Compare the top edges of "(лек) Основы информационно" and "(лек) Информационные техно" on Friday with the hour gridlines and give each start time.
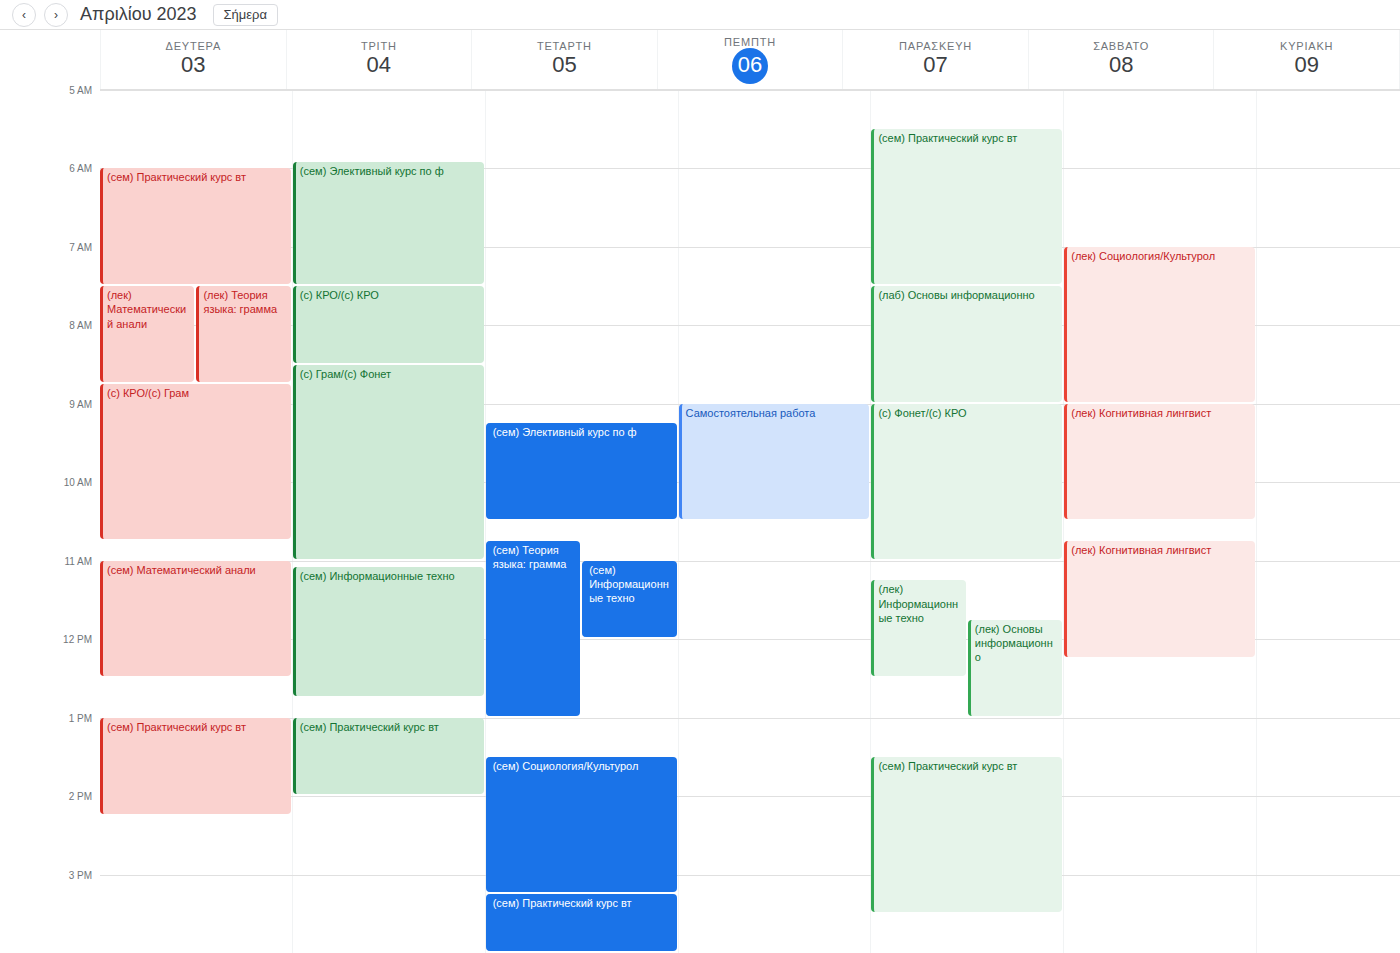
"(лек) Основы информационно": 11:45 AM, neither: three quarters of the way from the 11 AM line to the 12 PM line. "(лек) Информационные техно": 11:15 AM, neither: a quarter of the way from the 11 AM line to the 12 PM line.